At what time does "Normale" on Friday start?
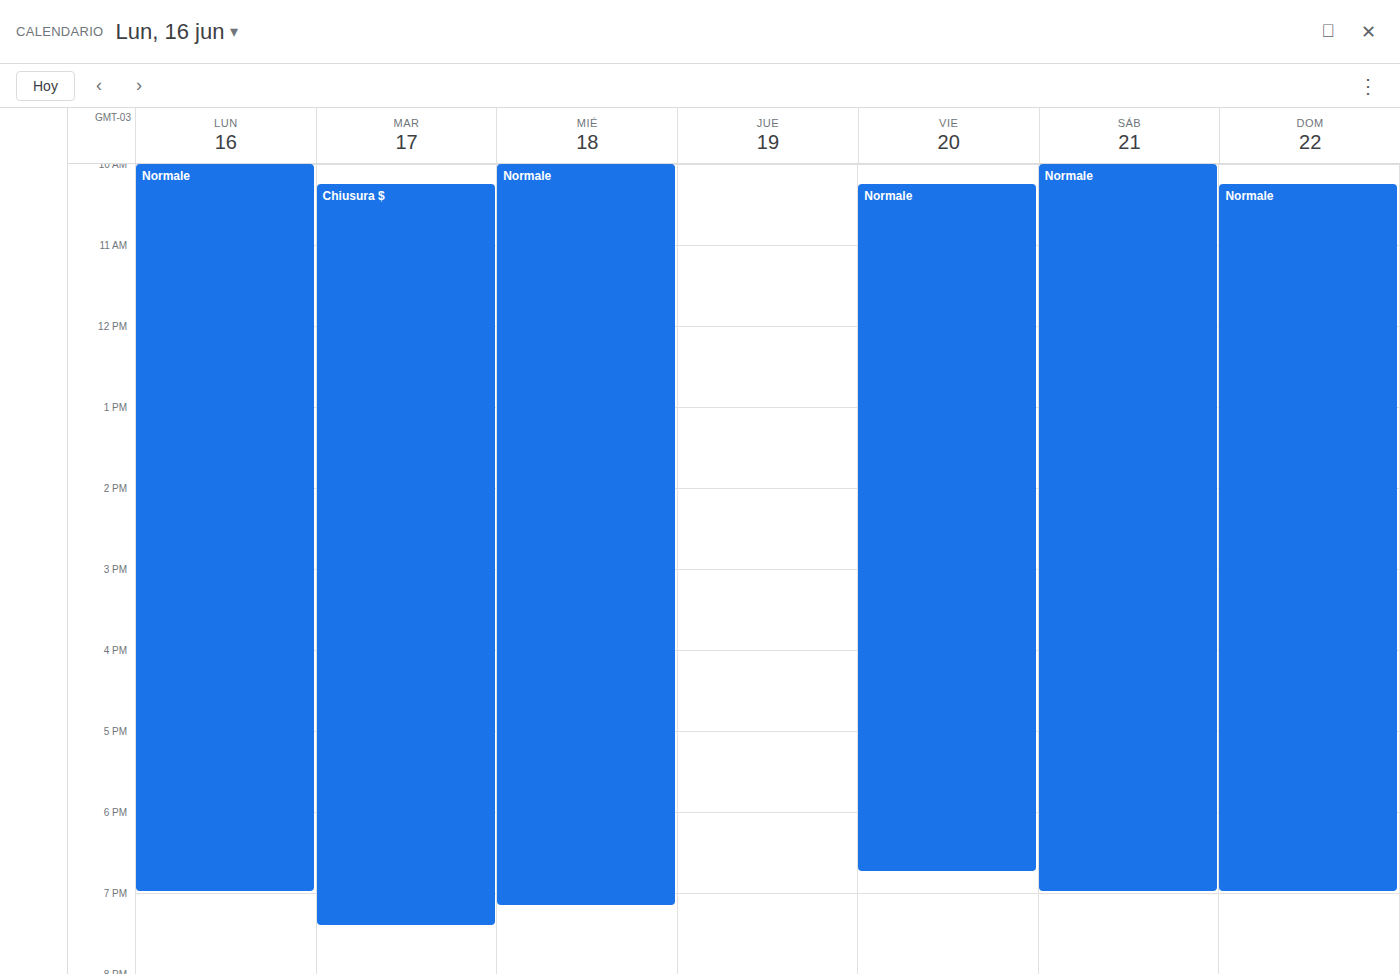
10:15 AM